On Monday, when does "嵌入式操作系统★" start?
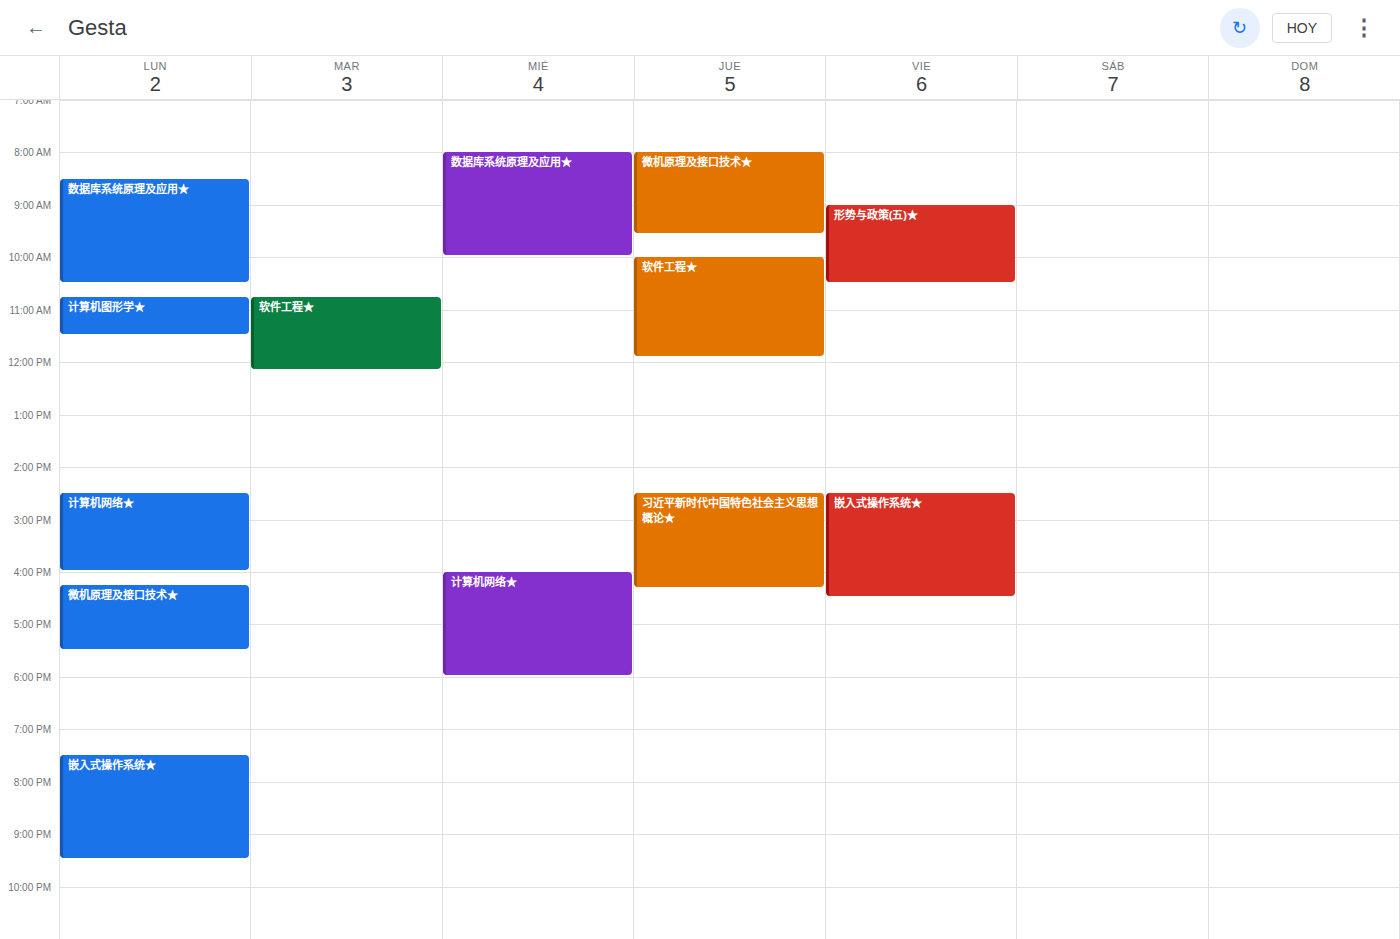
7:30 PM